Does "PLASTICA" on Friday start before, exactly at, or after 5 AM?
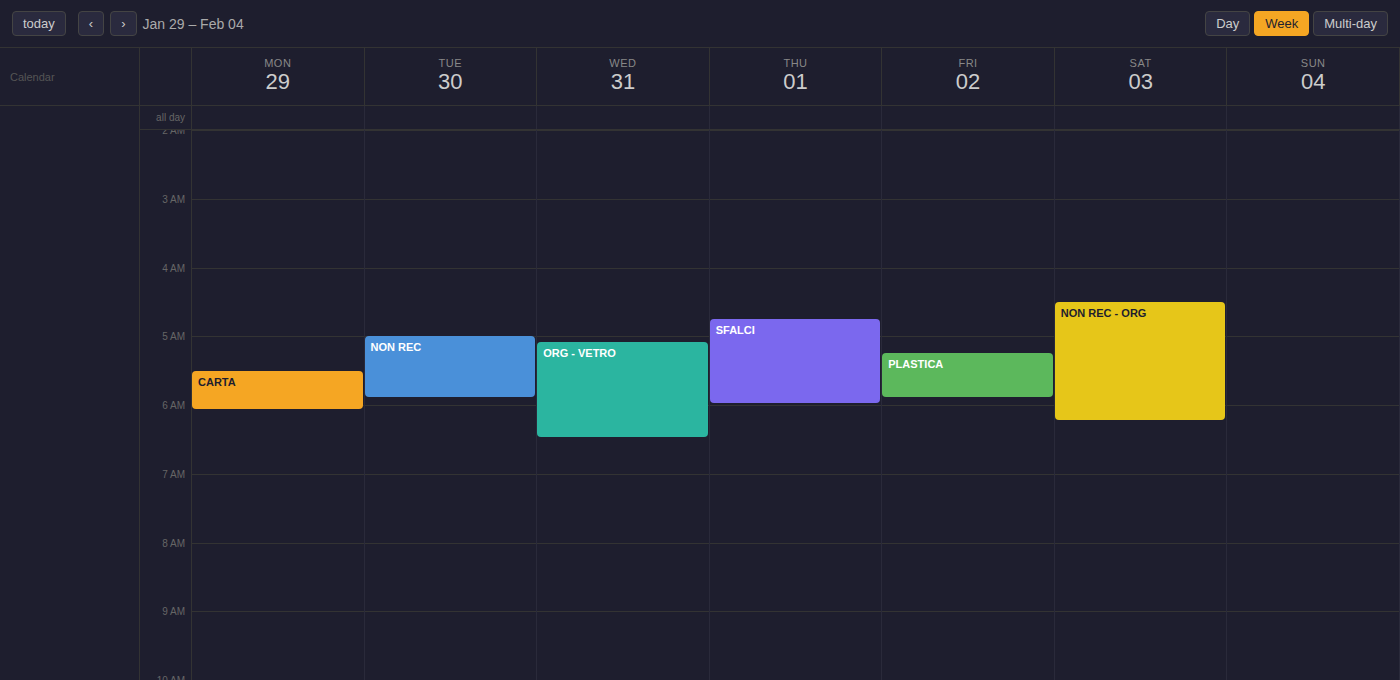
5:15 AM -- after 5 AM, 15 minutes below the 5 AM line.